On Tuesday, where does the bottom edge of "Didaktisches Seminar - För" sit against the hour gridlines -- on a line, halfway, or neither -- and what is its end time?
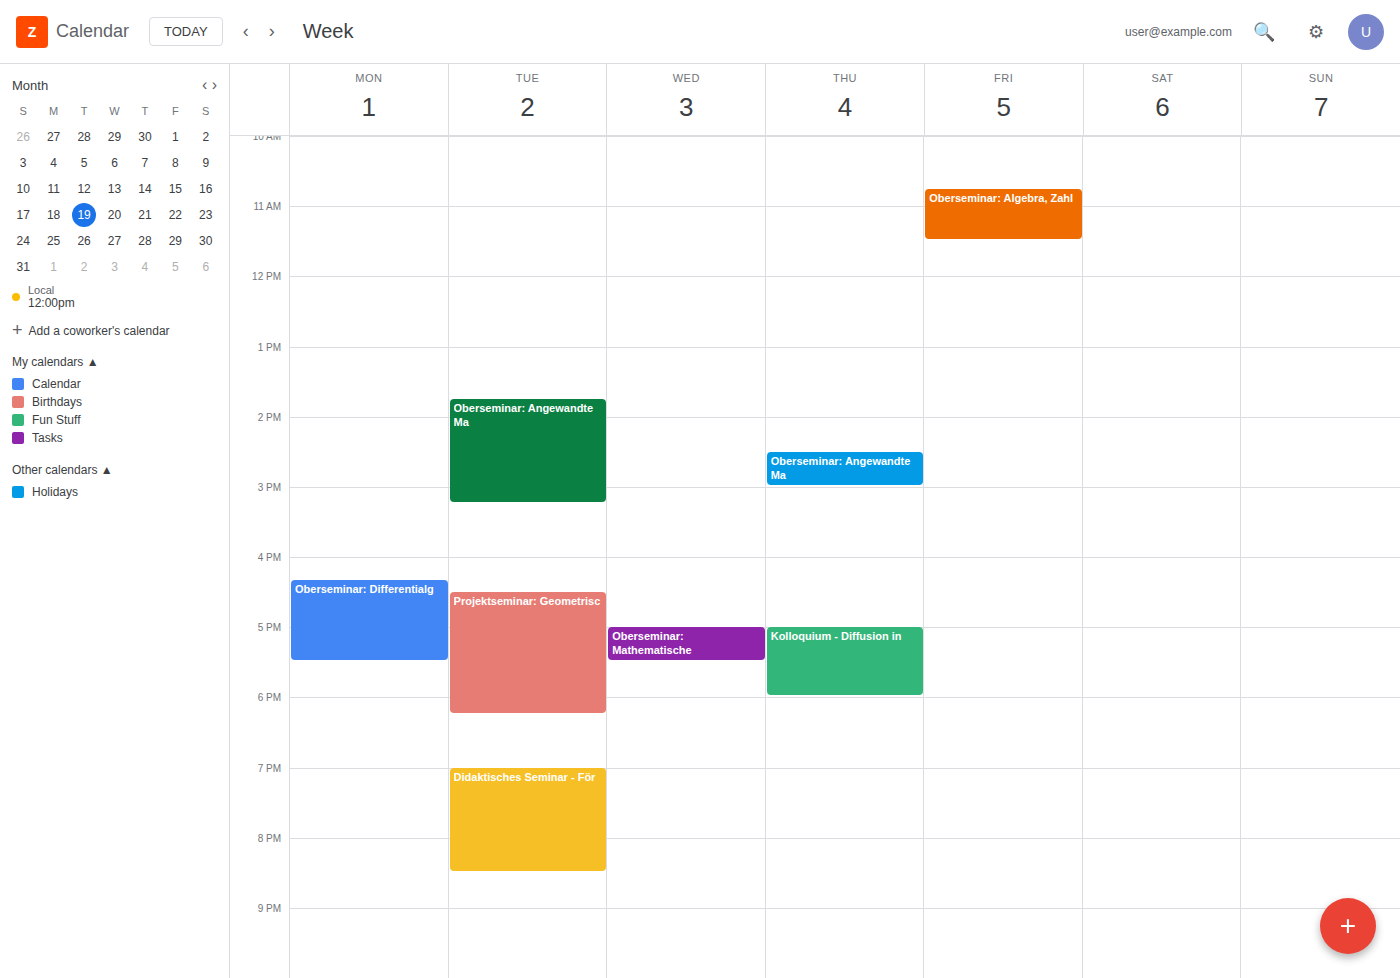
8:30 PM -- halfway between the 8 PM and 9 PM lines.